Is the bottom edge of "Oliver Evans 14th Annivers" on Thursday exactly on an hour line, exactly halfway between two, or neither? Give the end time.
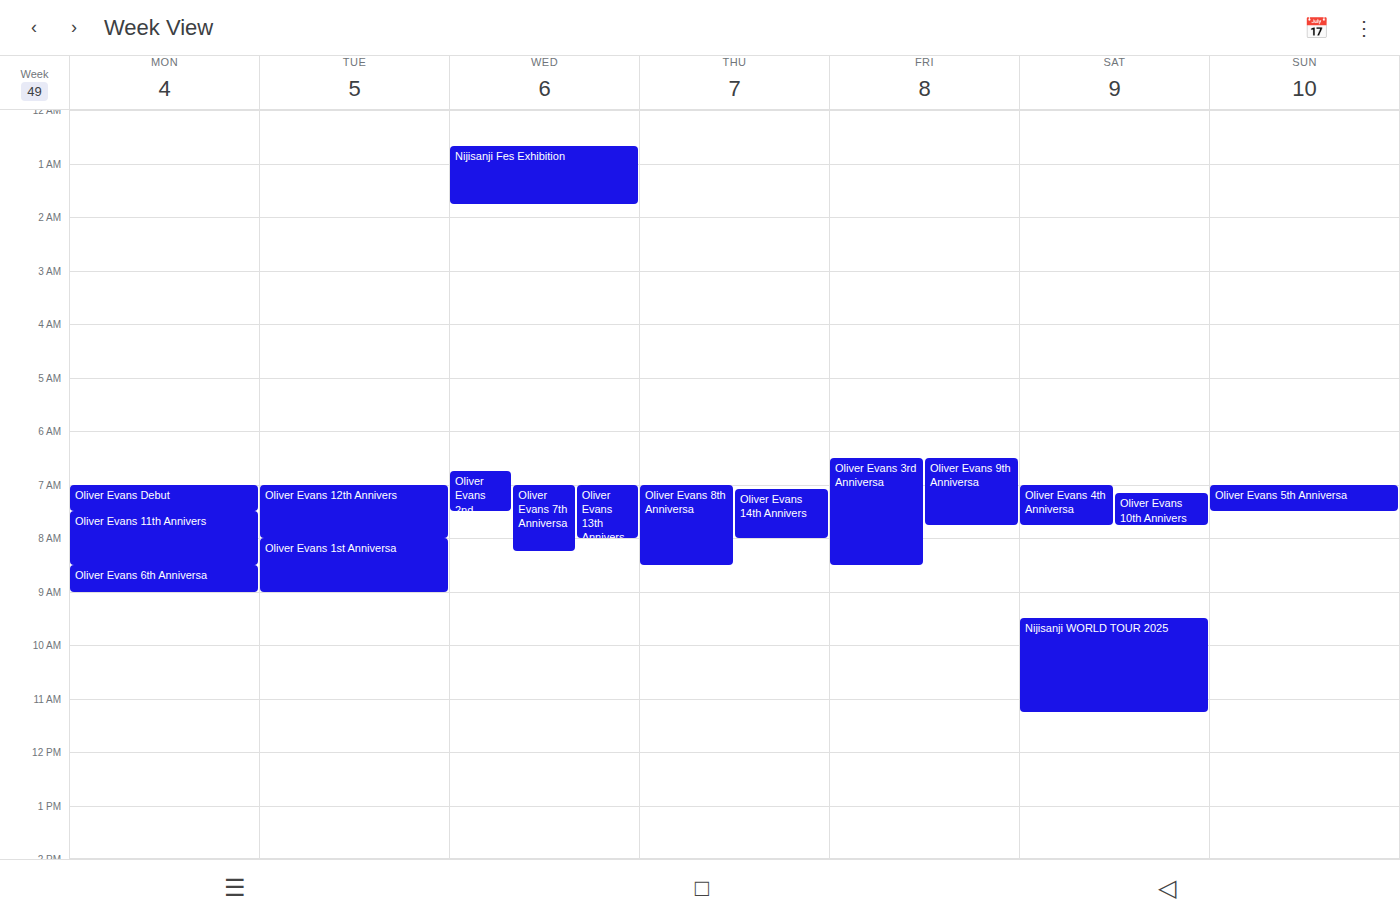
8:00 AM -- exactly on the 8 AM line.